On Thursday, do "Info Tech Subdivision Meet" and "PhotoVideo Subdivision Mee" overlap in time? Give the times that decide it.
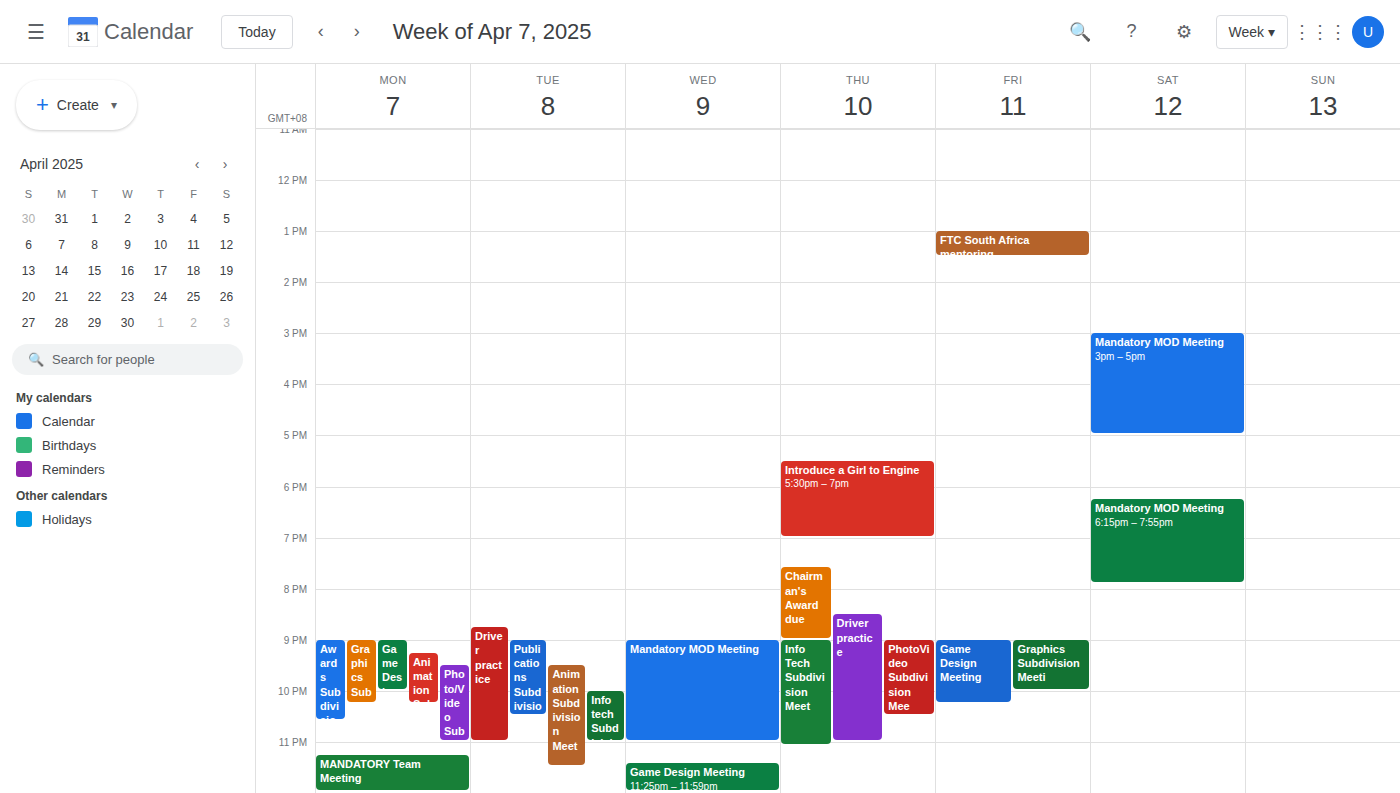
"Info Tech Subdivision Meet" starts at 9:00 PM, before "PhotoVideo Subdivision Mee" ends at 10:30 PM -- they overlap.